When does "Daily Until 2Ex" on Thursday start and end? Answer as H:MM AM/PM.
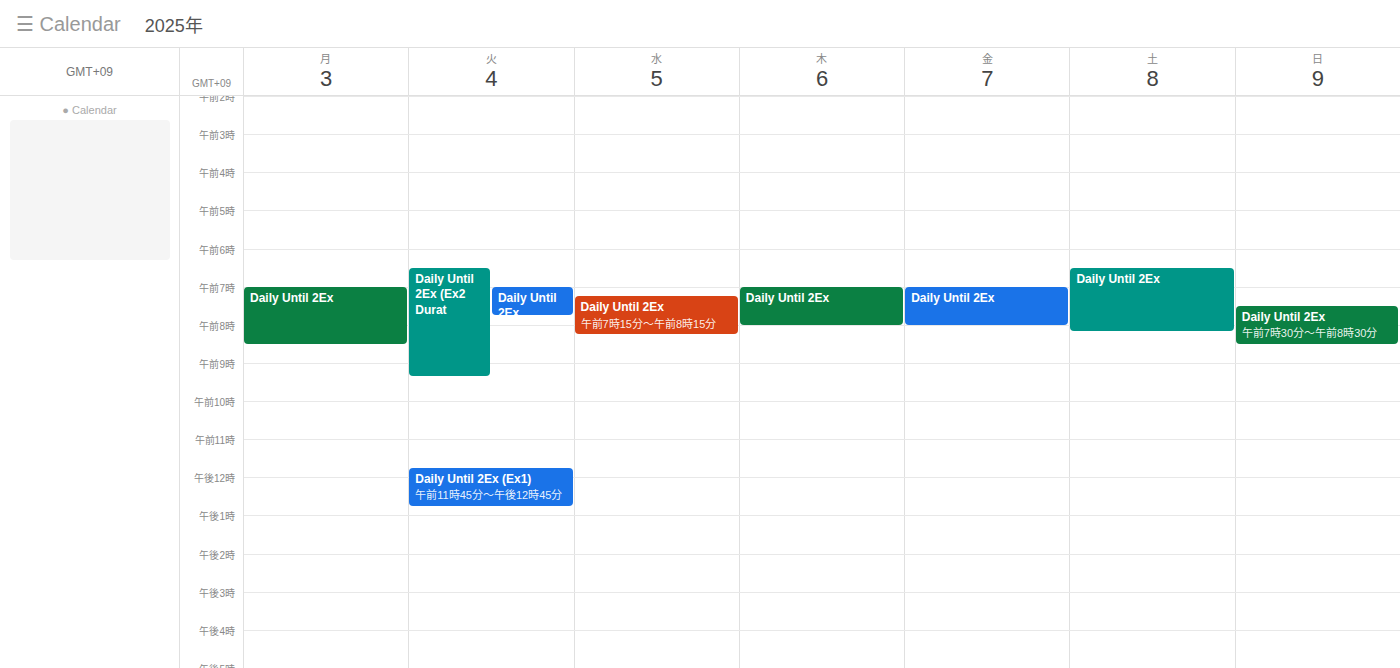
7:00 AM to 8:00 AM